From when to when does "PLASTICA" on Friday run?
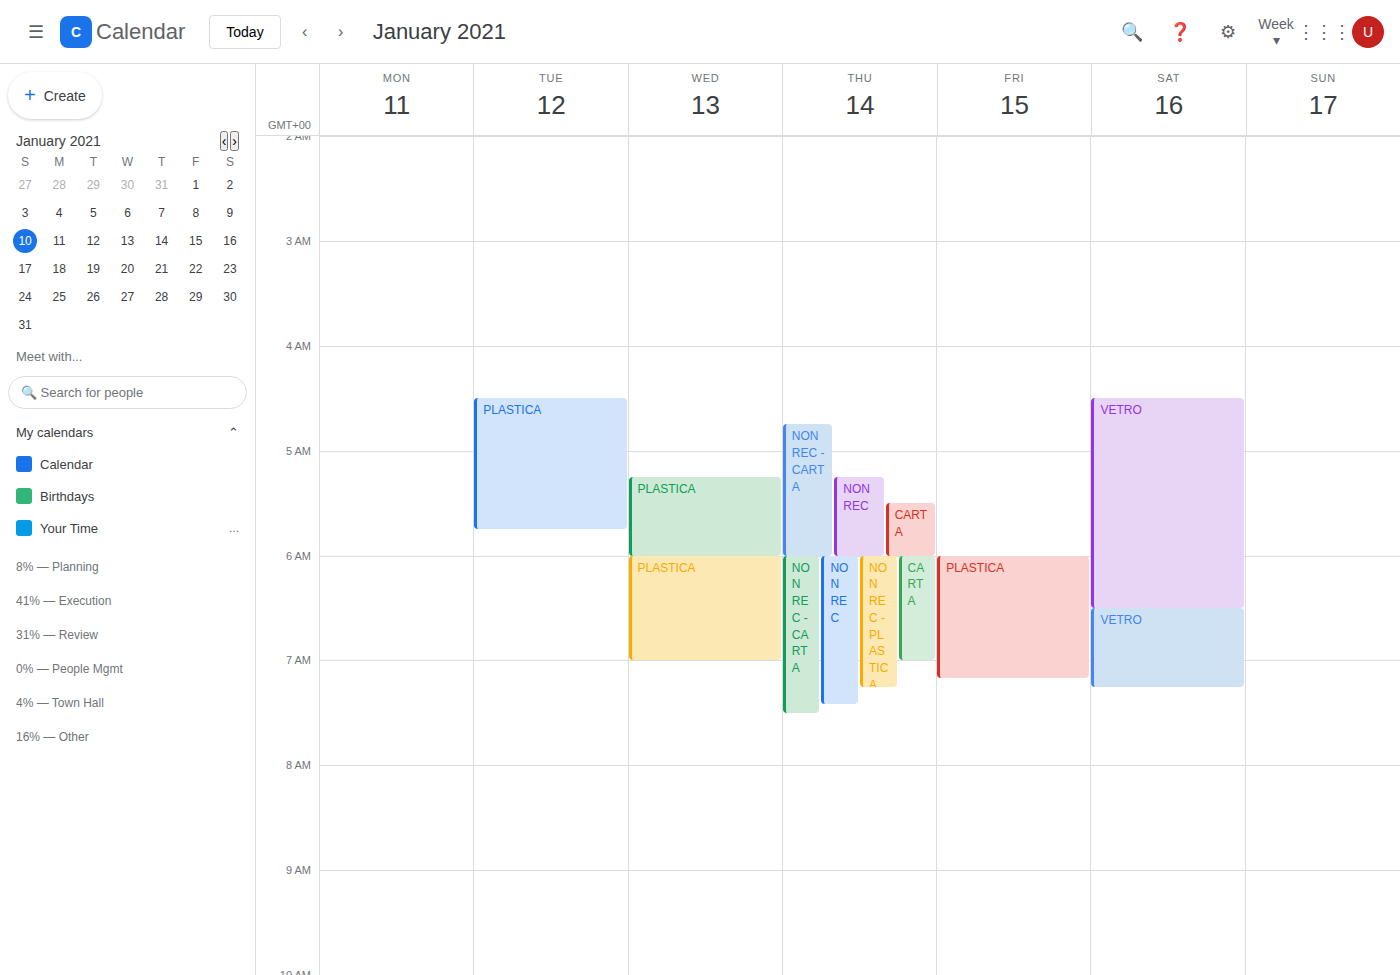
06:00 to 07:10